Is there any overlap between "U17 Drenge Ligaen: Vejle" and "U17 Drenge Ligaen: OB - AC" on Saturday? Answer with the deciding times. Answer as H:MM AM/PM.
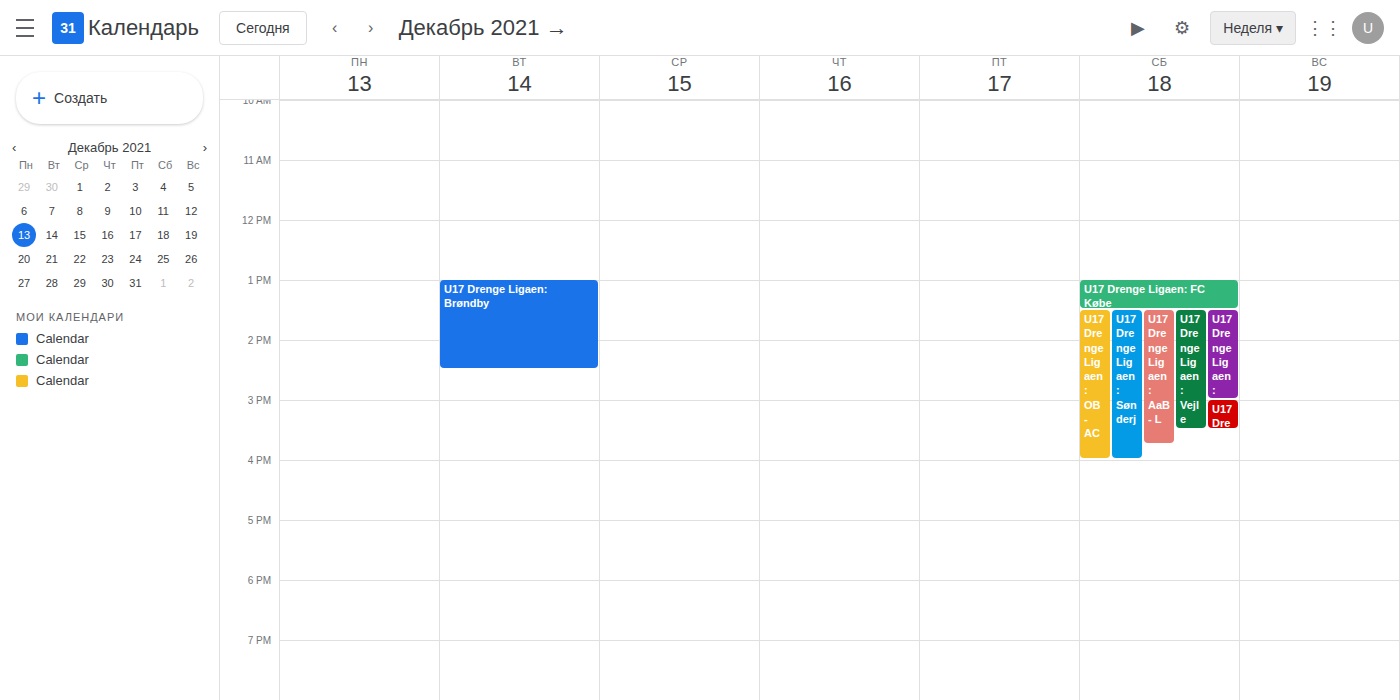
"U17 Drenge Ligaen: OB - AC" starts at 1:30 PM, before "U17 Drenge Ligaen: Vejle" ends at 3:30 PM -- they overlap.